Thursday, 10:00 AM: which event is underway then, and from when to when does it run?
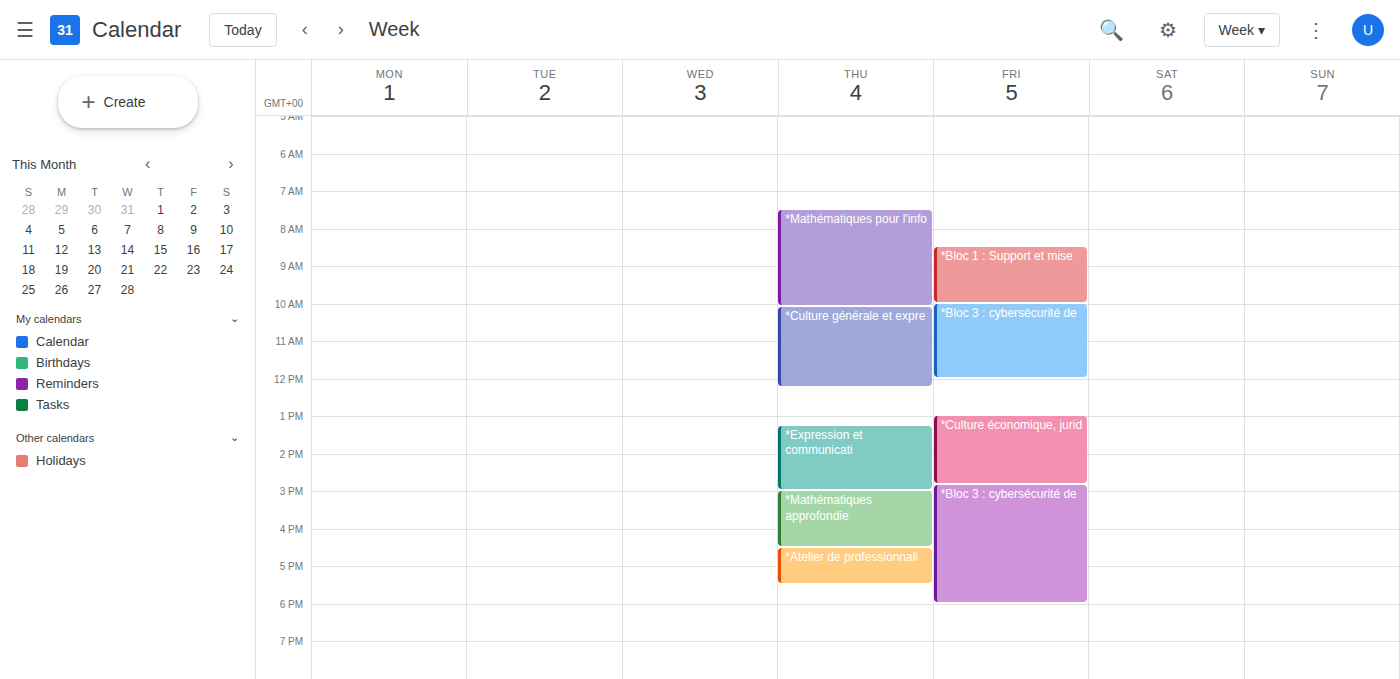
"*Mathématiques pour l'info", 7:30 AM to 10:05 AM